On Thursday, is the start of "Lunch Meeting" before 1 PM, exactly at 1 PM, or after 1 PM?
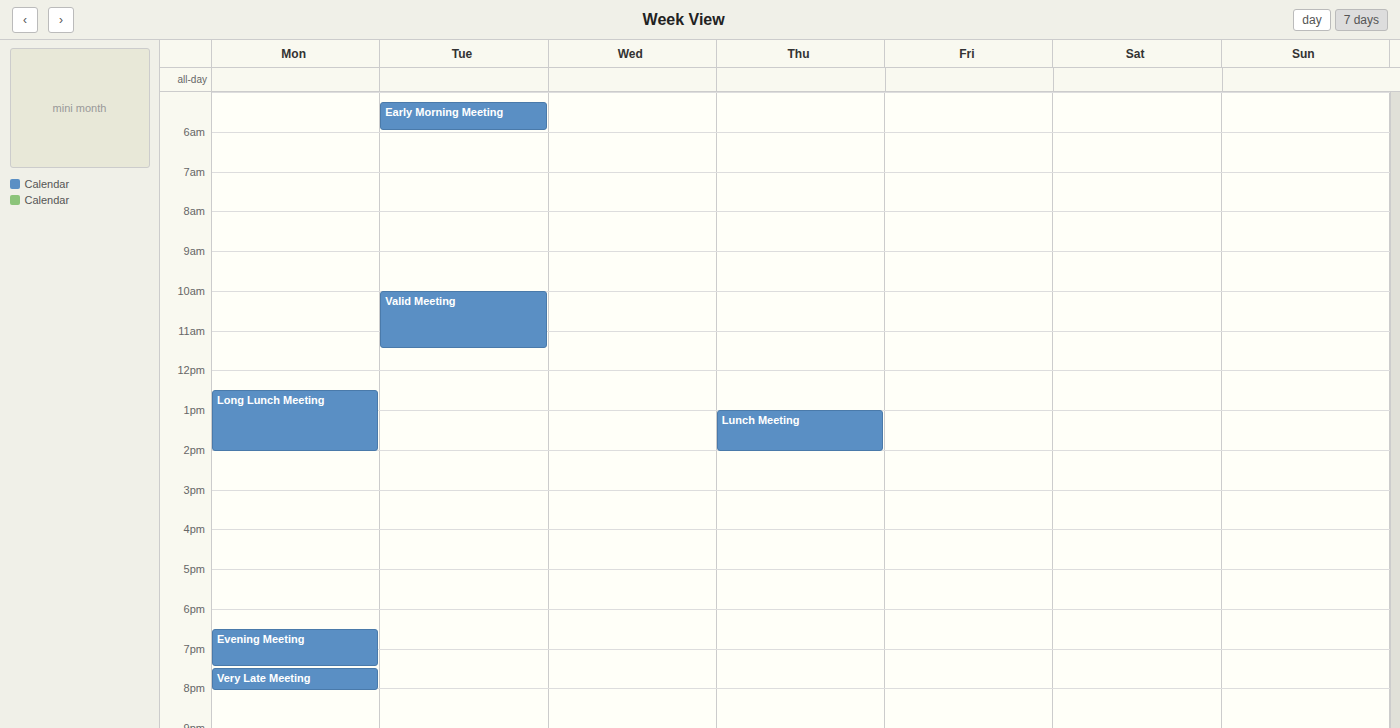
1:00 PM -- exactly at 1 PM, on the 1 PM line.